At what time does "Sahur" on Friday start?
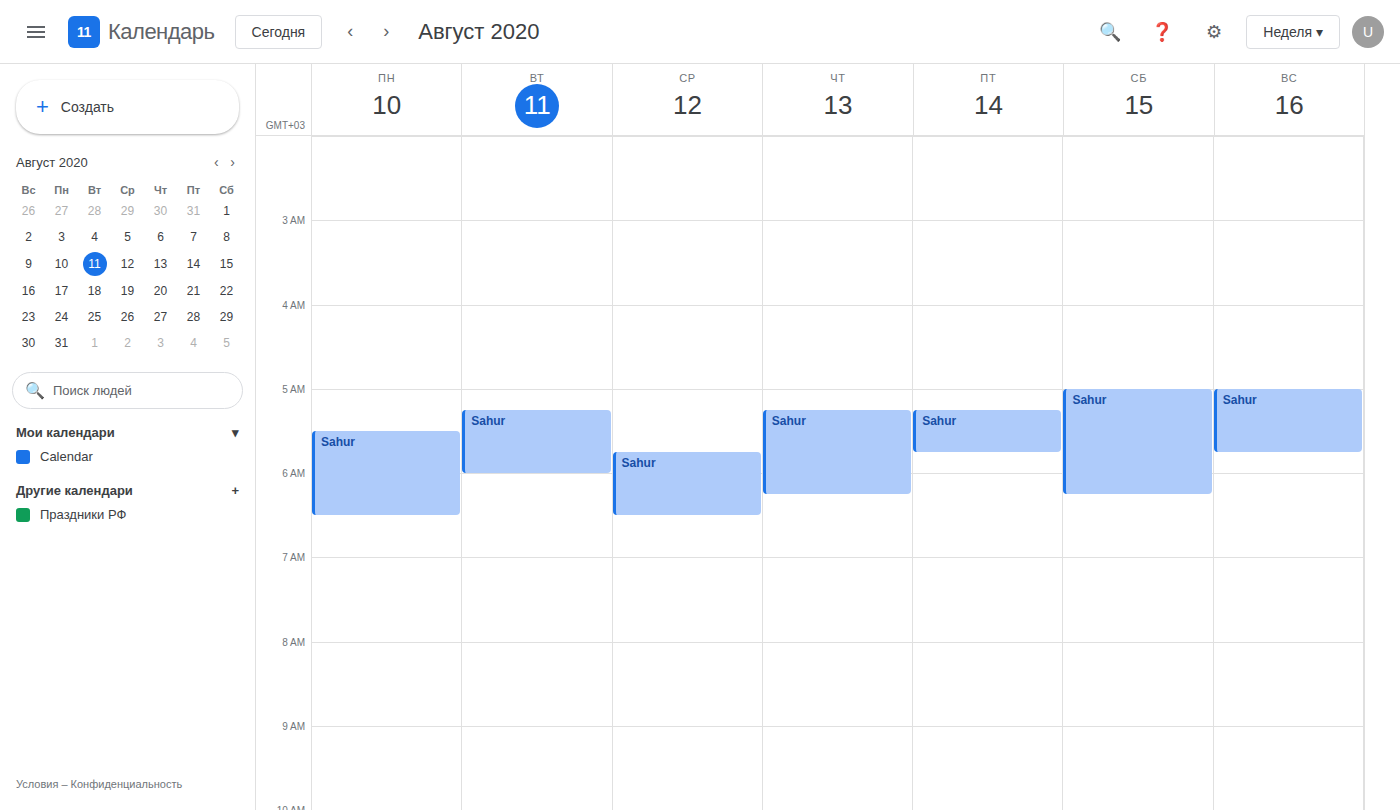
5:15 AM